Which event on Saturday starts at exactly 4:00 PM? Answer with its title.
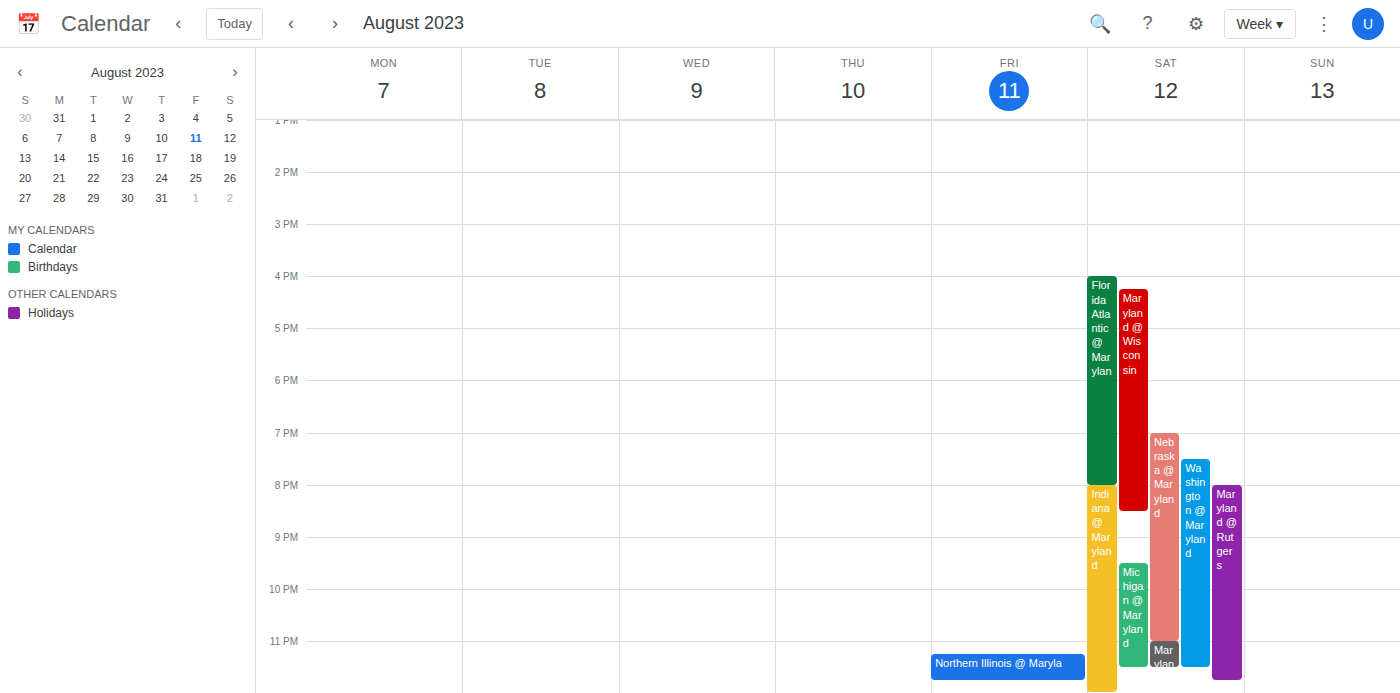
"Florida Atlantic @ Marylan"